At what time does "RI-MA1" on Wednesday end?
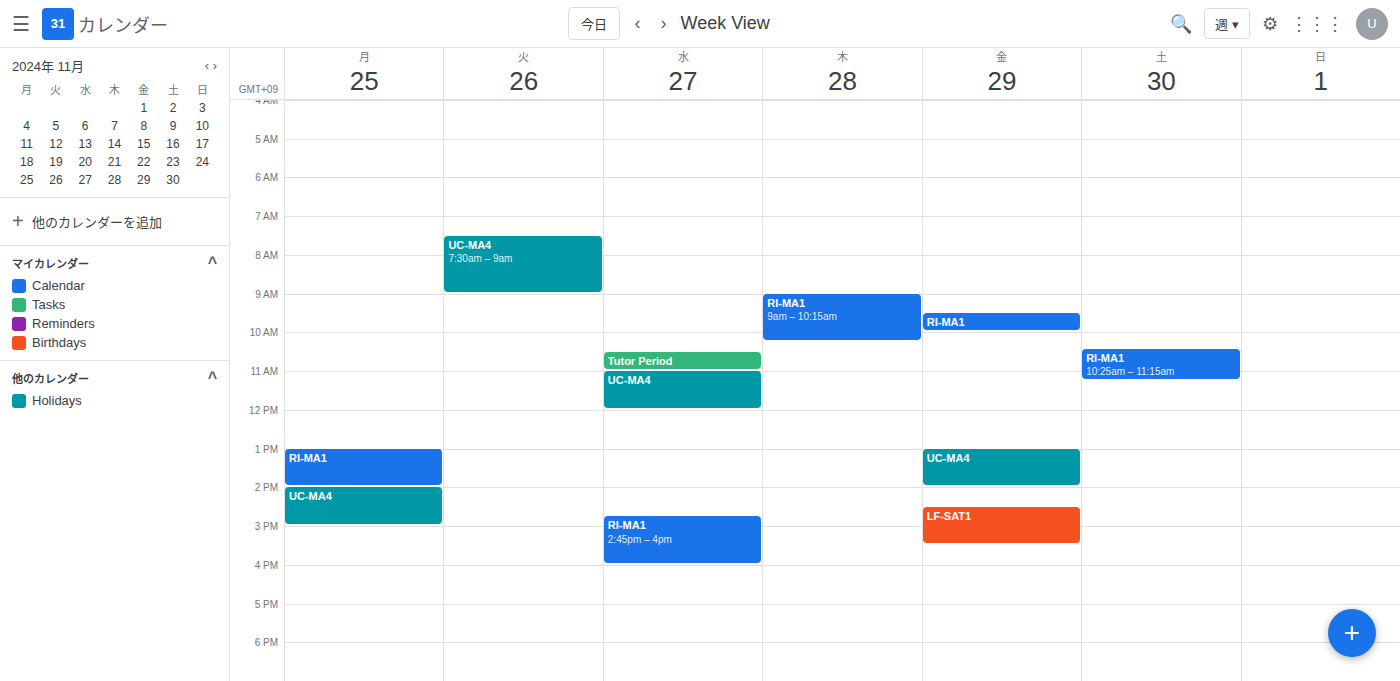
4:00 PM